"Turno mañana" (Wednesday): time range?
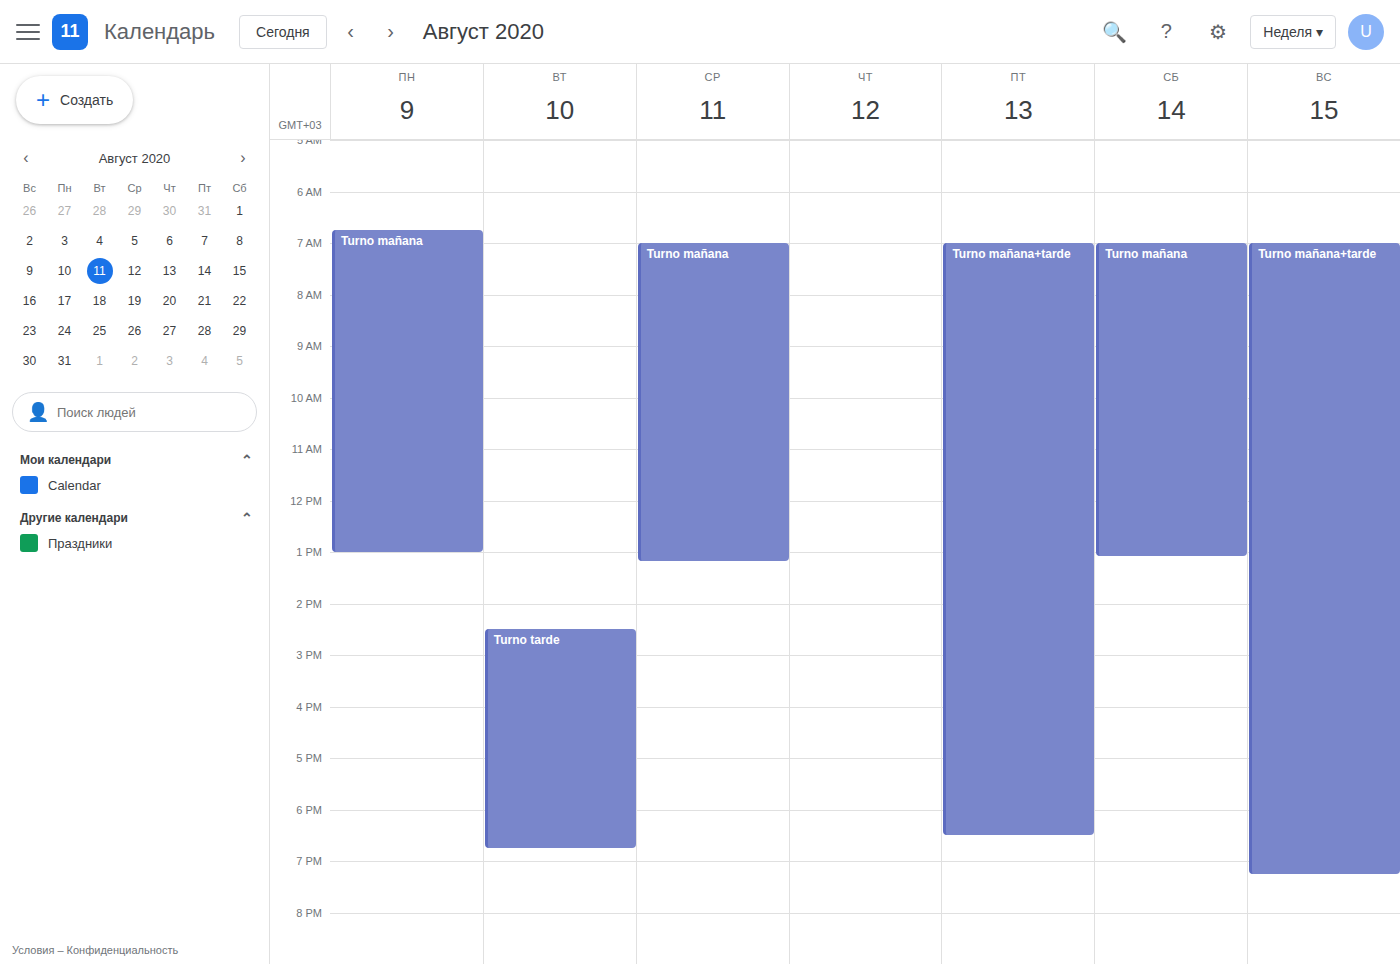
7:00 AM to 1:10 PM